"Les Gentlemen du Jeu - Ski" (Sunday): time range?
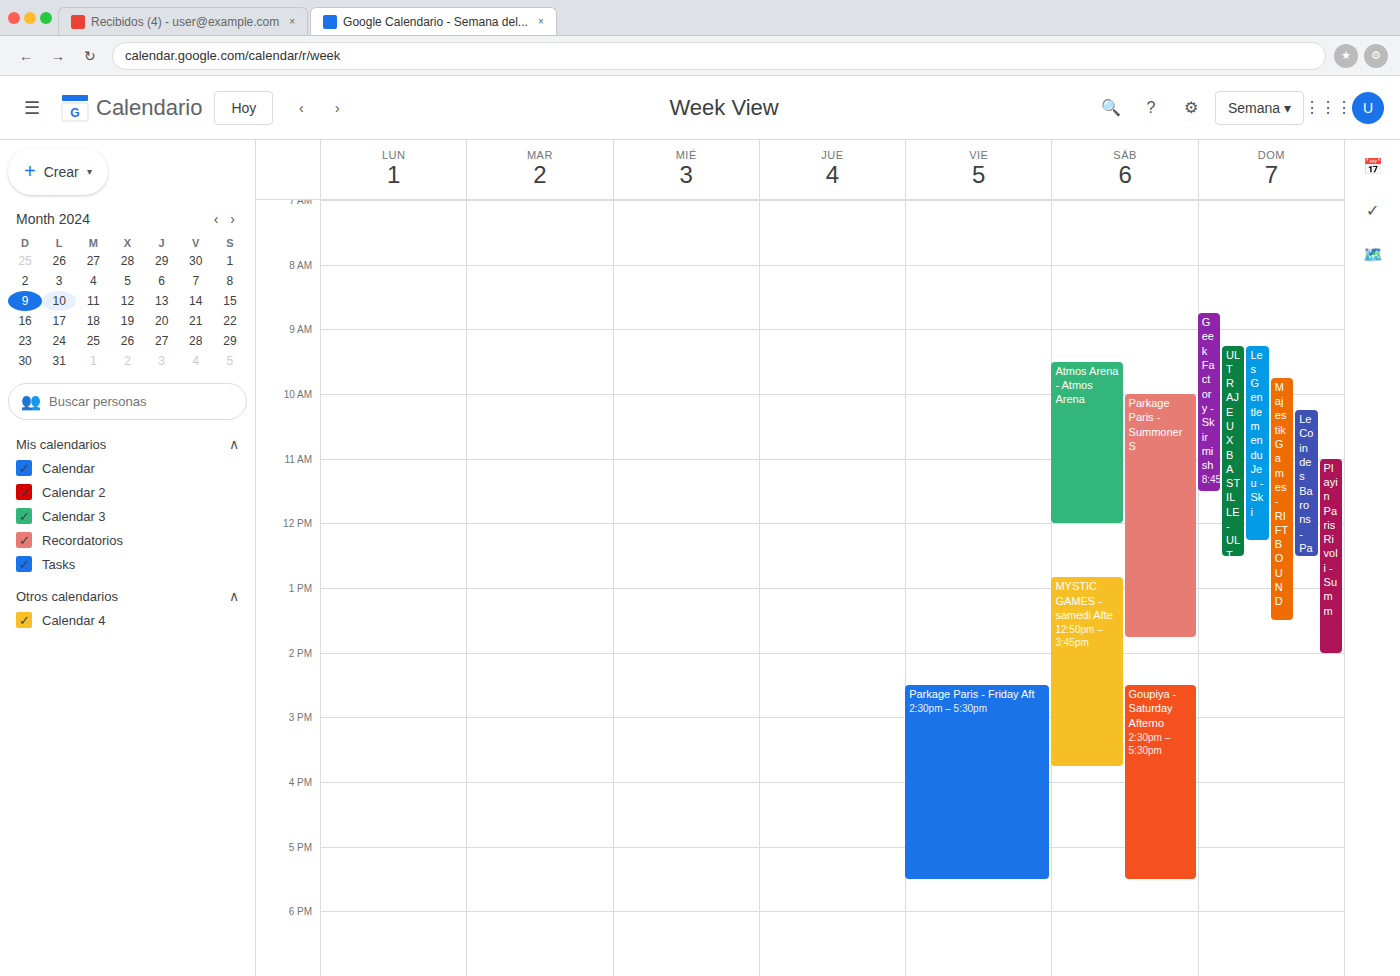
9:15 AM to 12:15 PM